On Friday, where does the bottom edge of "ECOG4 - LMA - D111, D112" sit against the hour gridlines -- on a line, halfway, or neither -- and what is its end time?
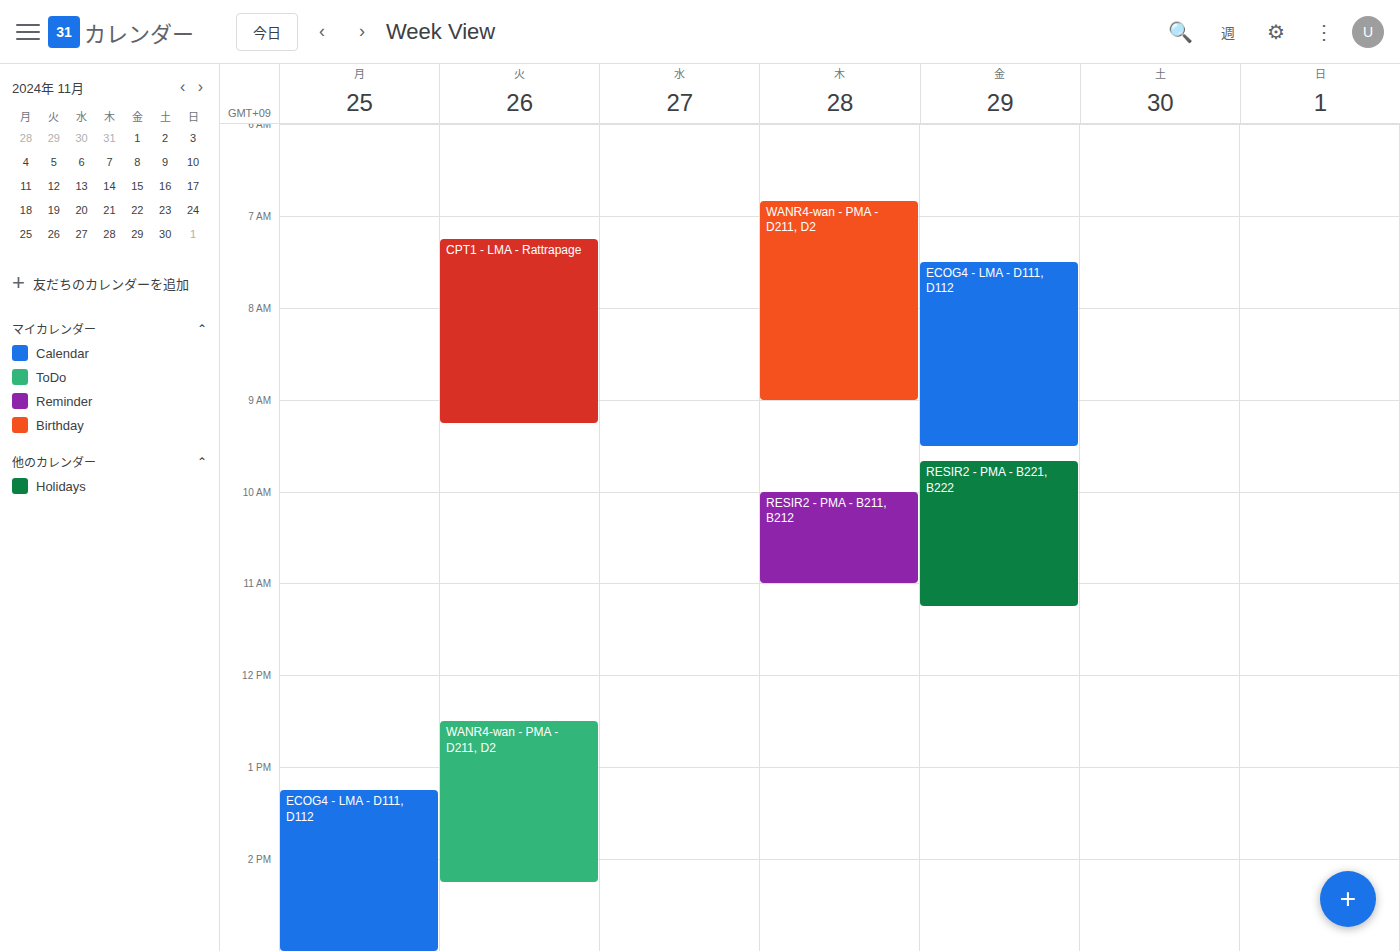
9:30 AM -- halfway between the 9 AM and 10 AM lines.